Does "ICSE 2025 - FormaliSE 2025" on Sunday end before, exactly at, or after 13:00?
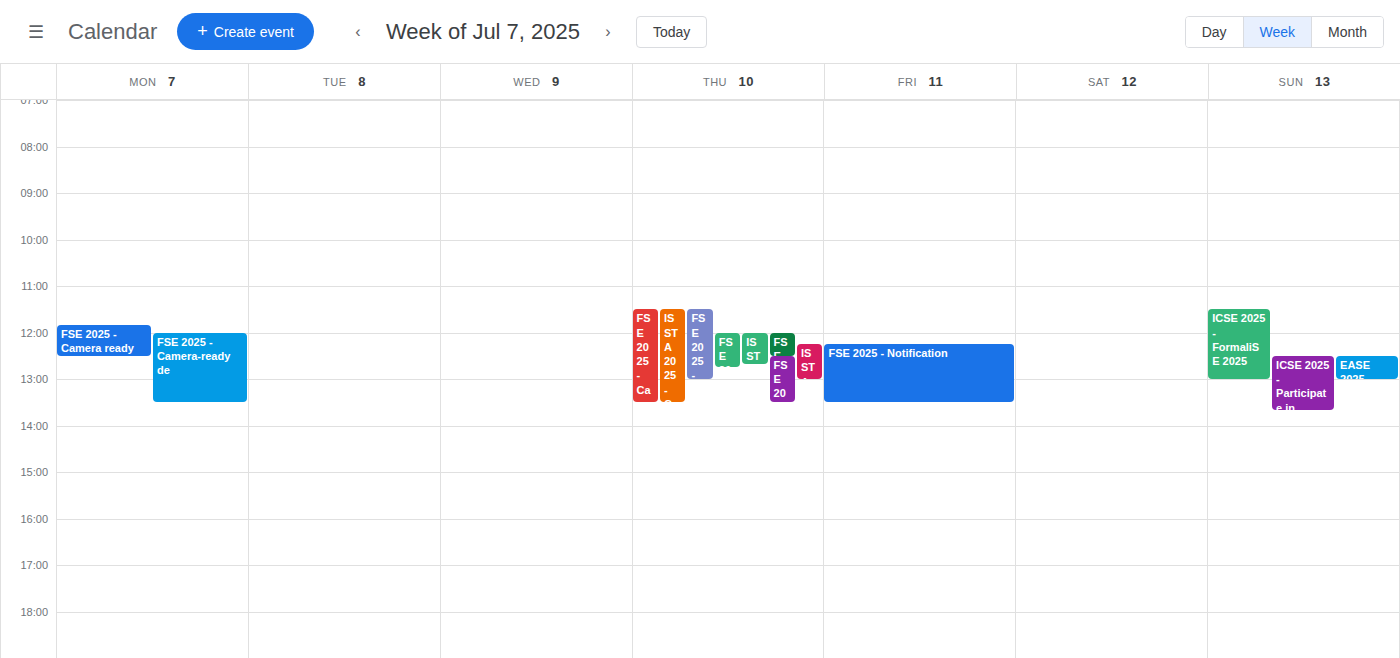
13:00 -- exactly at 13:00, on the 13:00 line.